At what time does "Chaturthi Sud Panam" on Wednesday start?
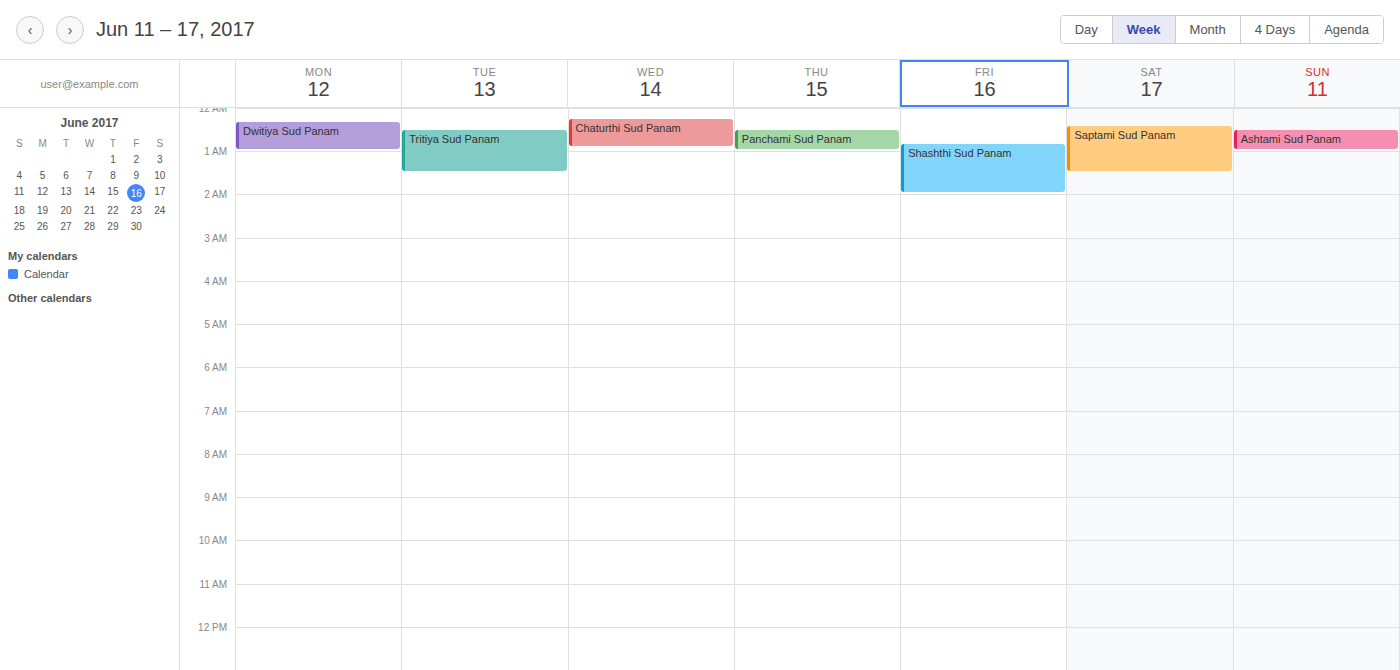
12:15 AM